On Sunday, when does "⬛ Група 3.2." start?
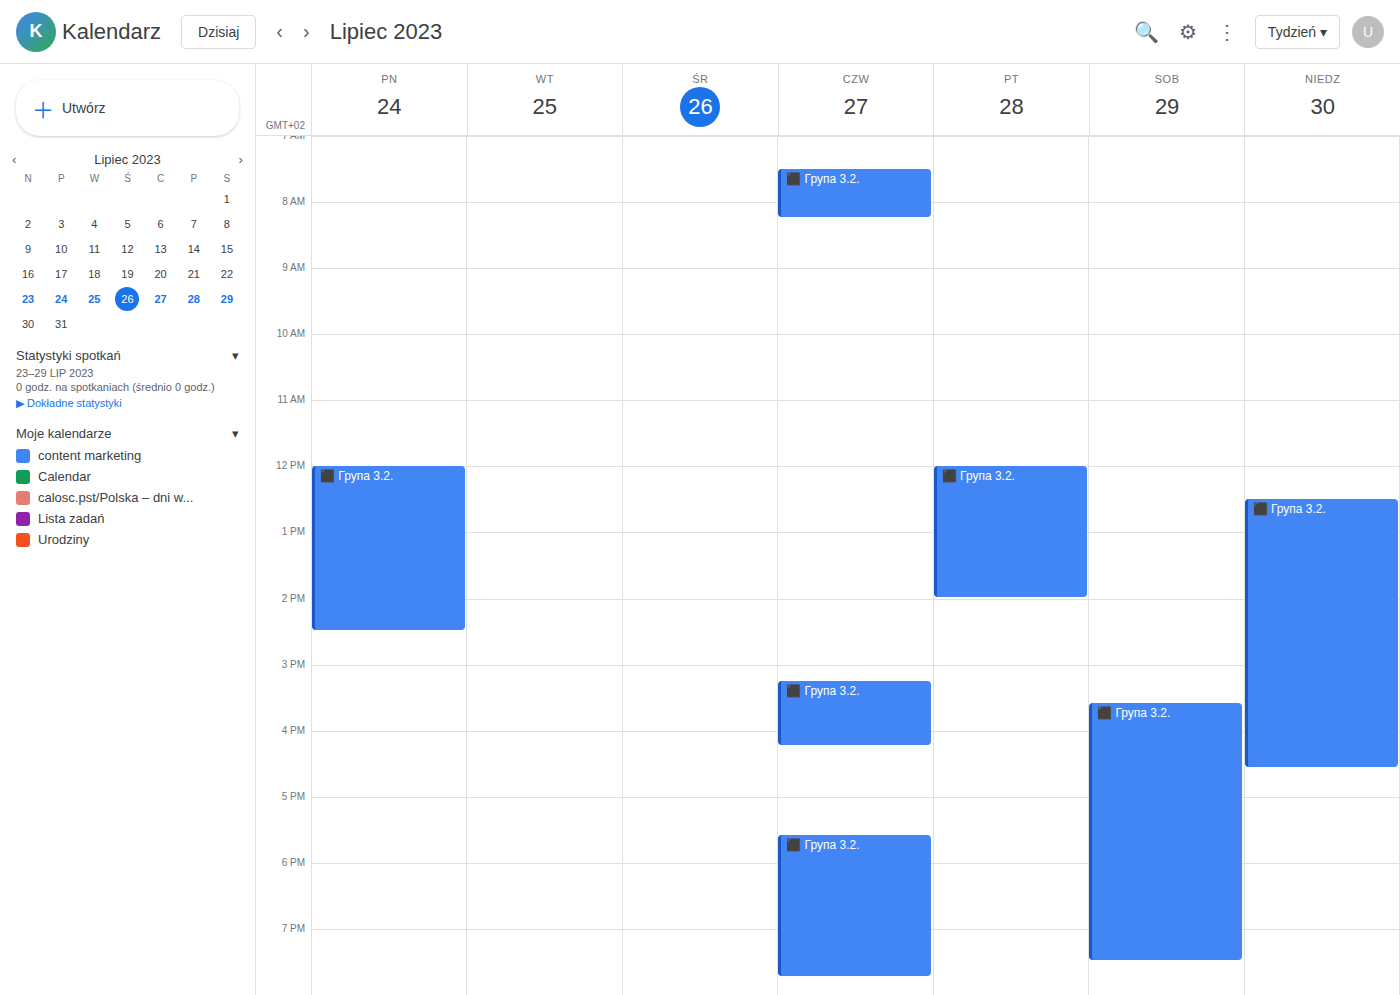
12:30 PM